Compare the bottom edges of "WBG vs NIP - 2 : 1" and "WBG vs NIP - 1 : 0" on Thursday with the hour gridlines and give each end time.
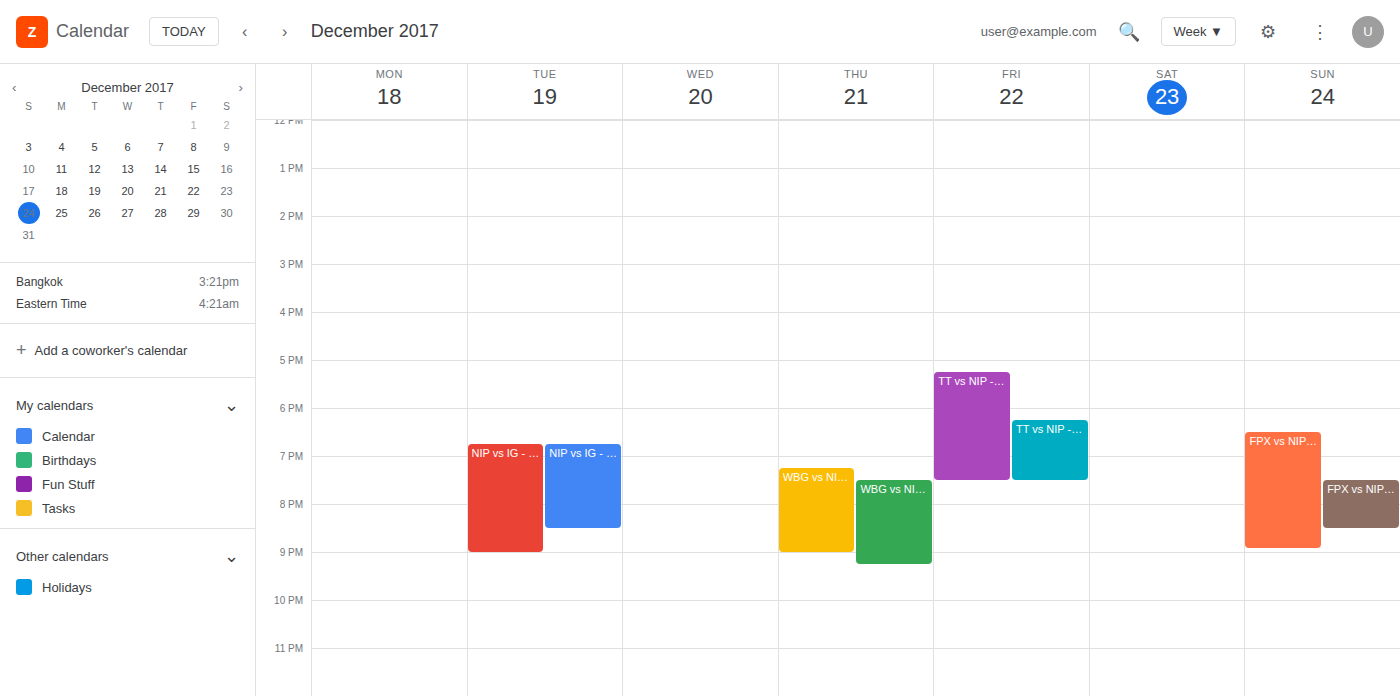
"WBG vs NIP - 2 : 1": 9:00 PM, exactly on the 9 PM line. "WBG vs NIP - 1 : 0": 9:15 PM, neither: a quarter of the way from the 9 PM line to the 10 PM line.